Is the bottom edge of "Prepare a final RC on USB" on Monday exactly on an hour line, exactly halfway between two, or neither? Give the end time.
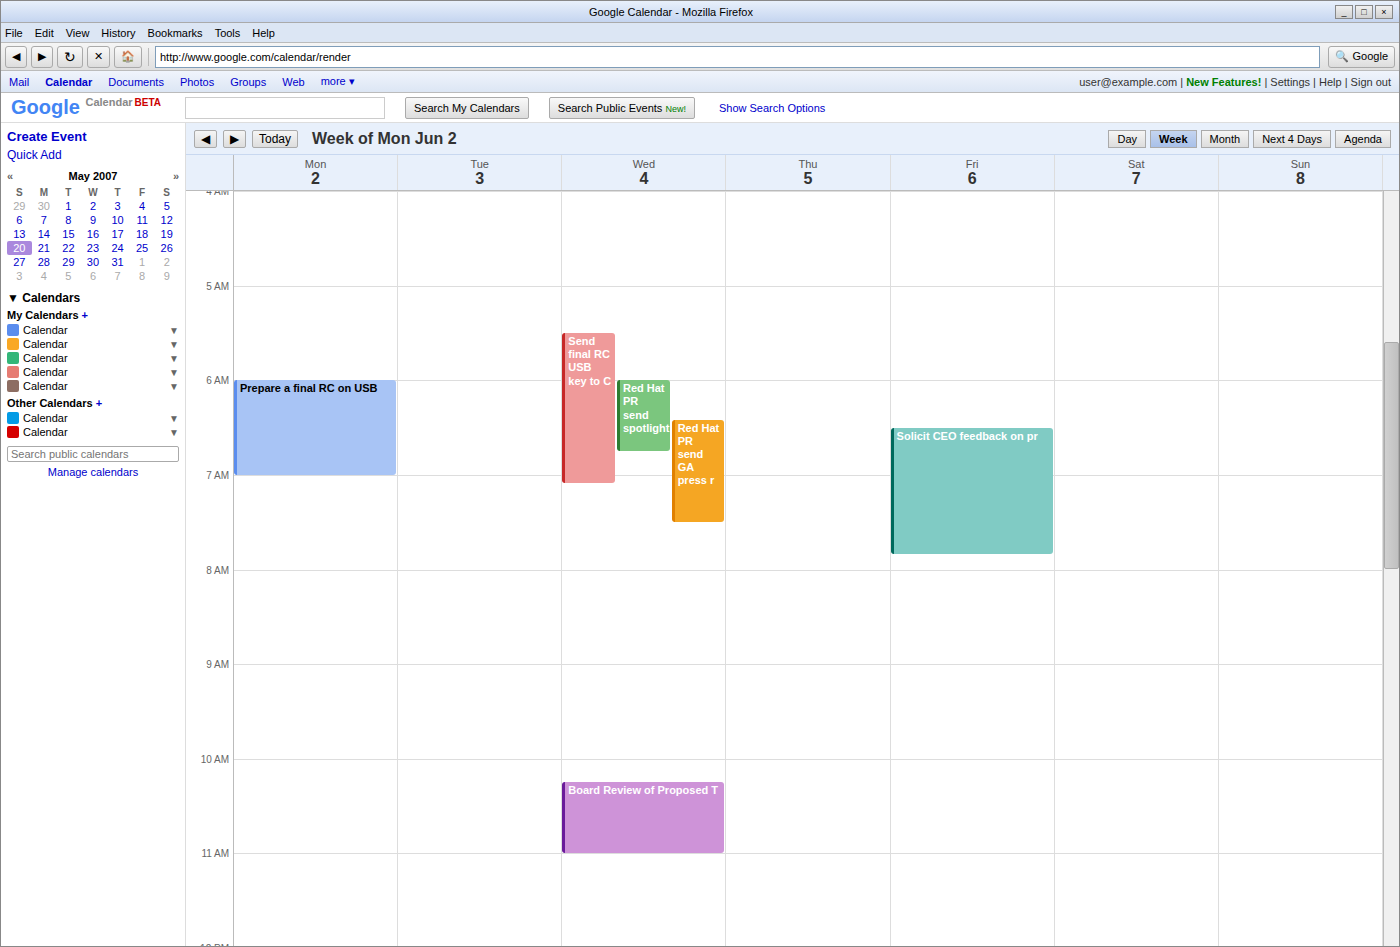
07:00 -- exactly on the 07:00 line.